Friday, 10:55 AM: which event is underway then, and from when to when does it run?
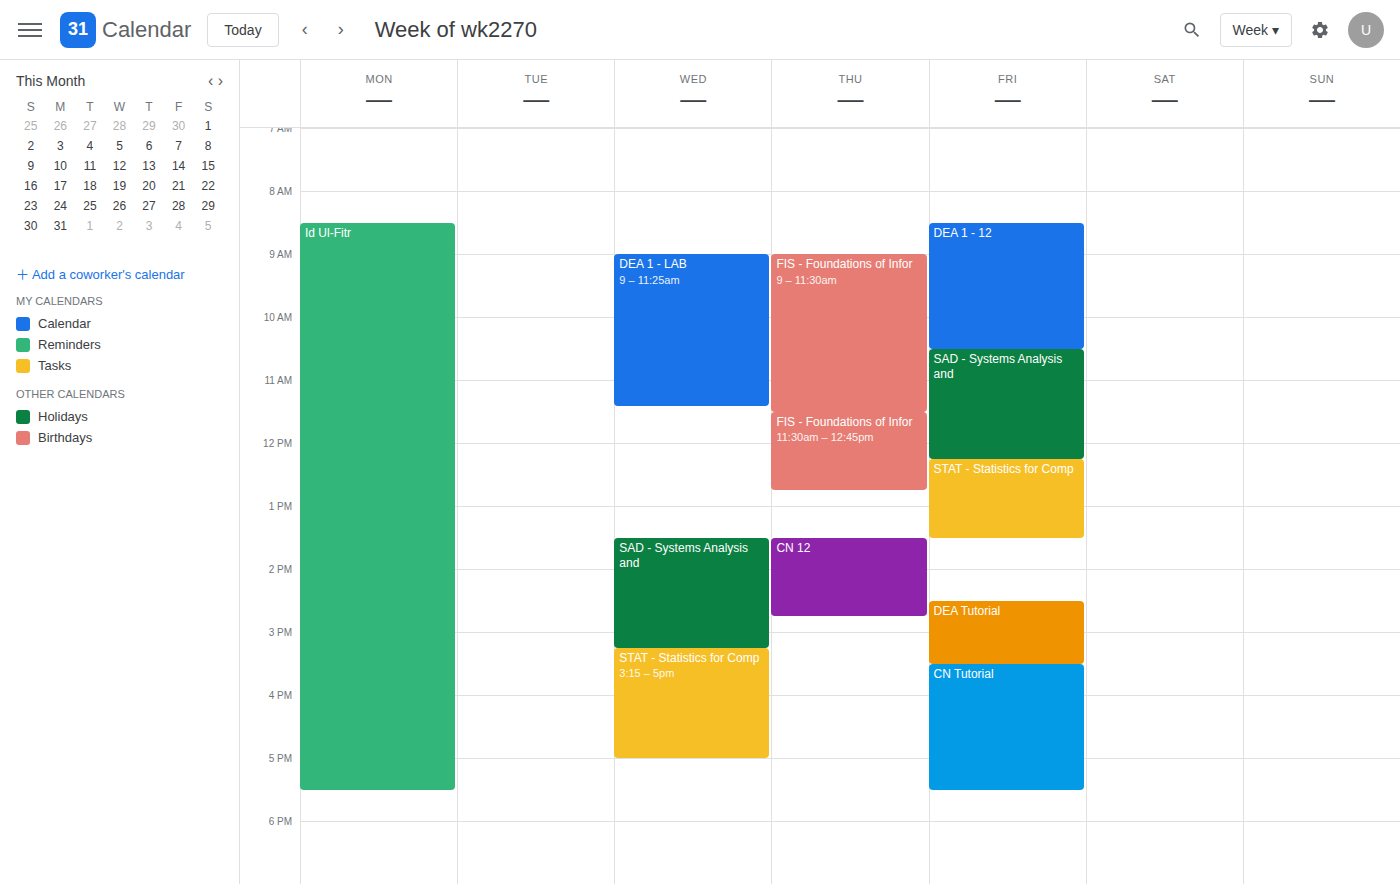
"SAD - Systems Analysis and", 10:30 AM to 12:15 PM